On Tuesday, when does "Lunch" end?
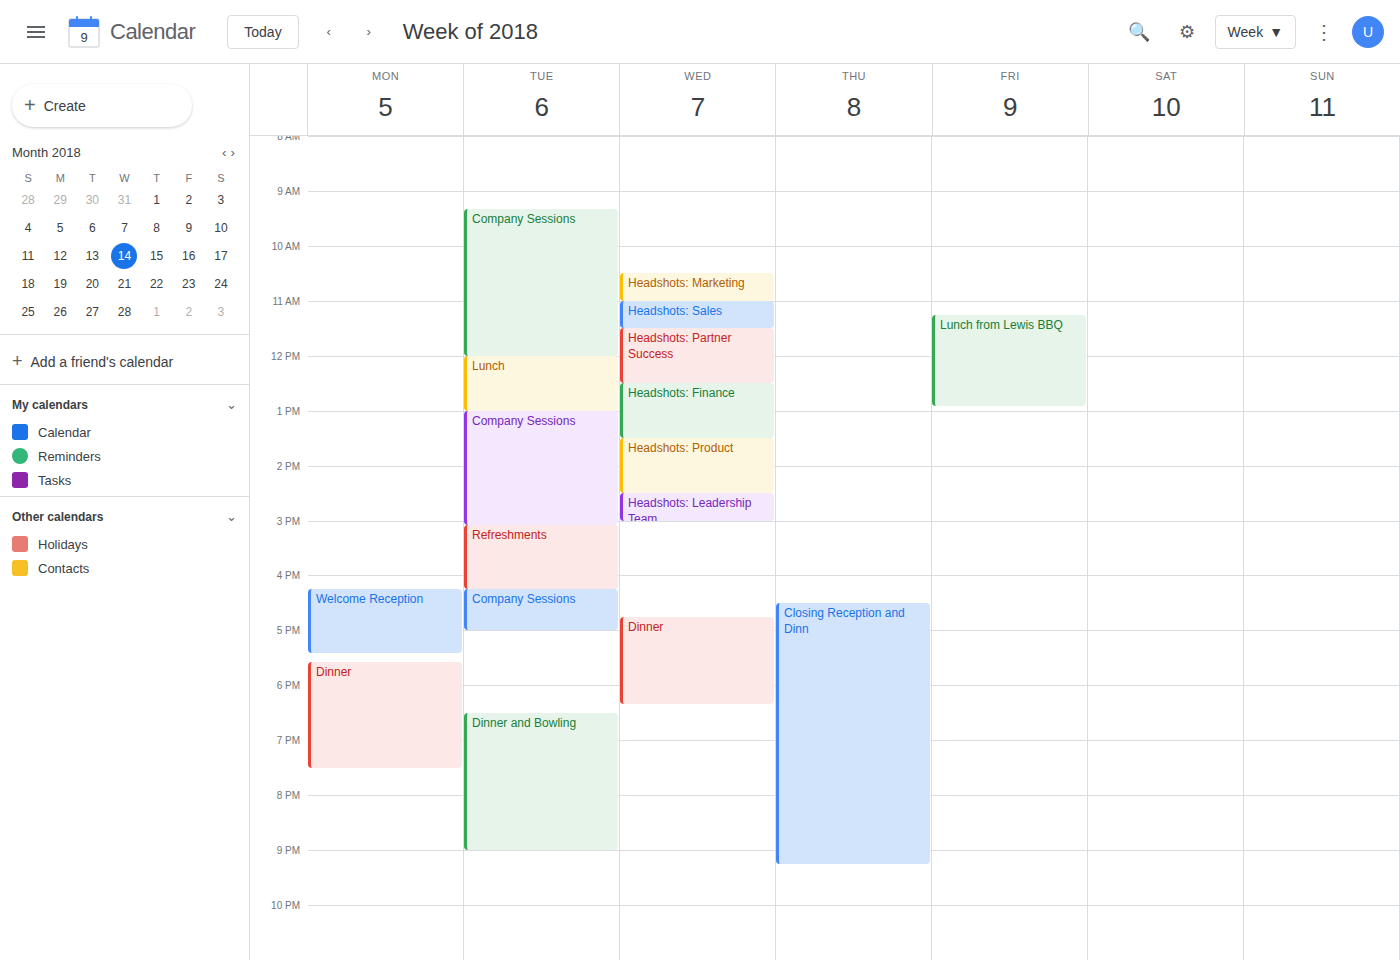
1:00 PM